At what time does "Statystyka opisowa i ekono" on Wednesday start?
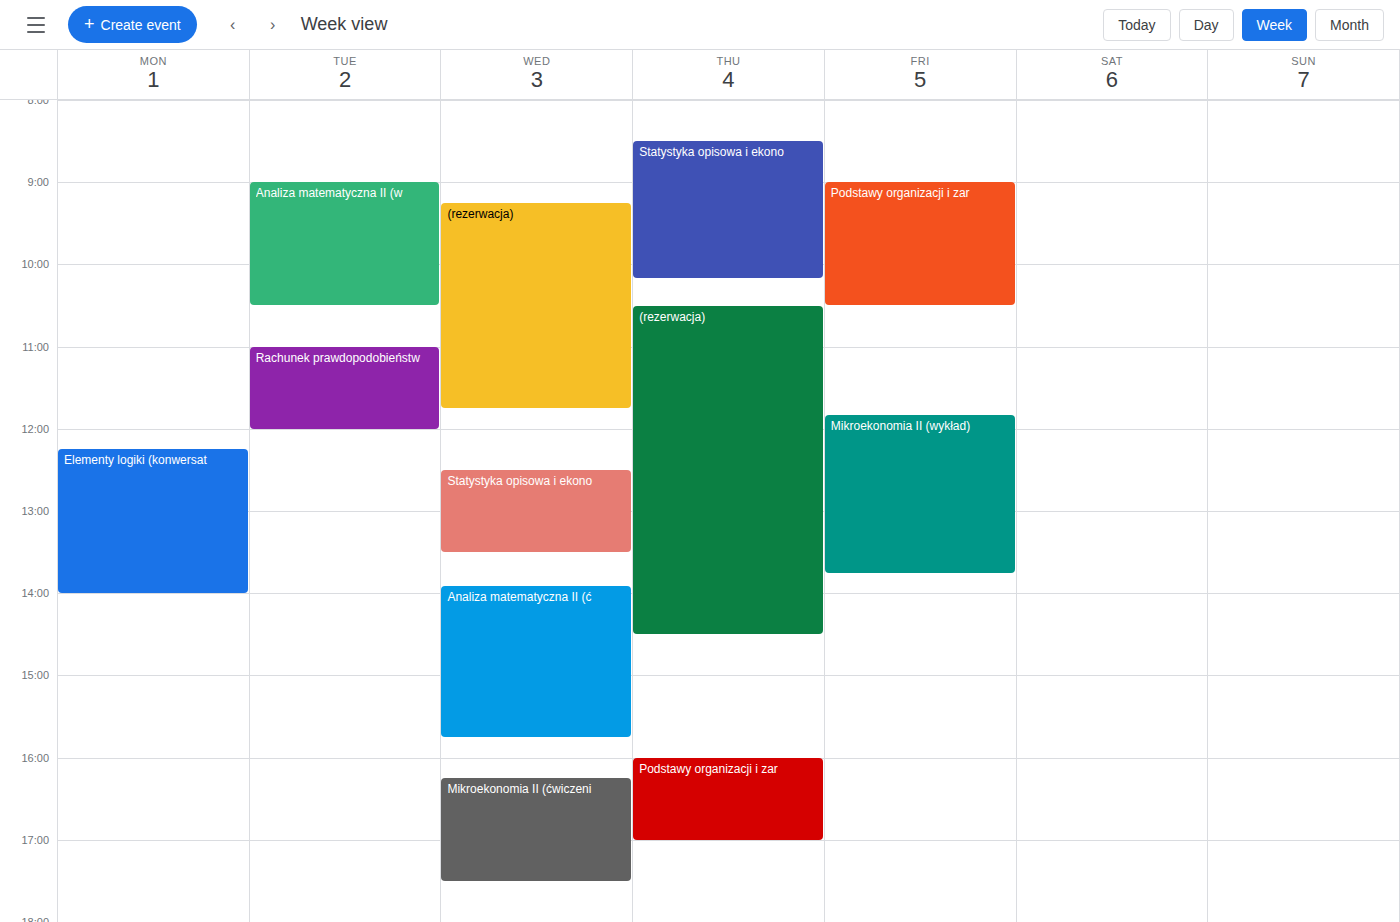
12:30 PM